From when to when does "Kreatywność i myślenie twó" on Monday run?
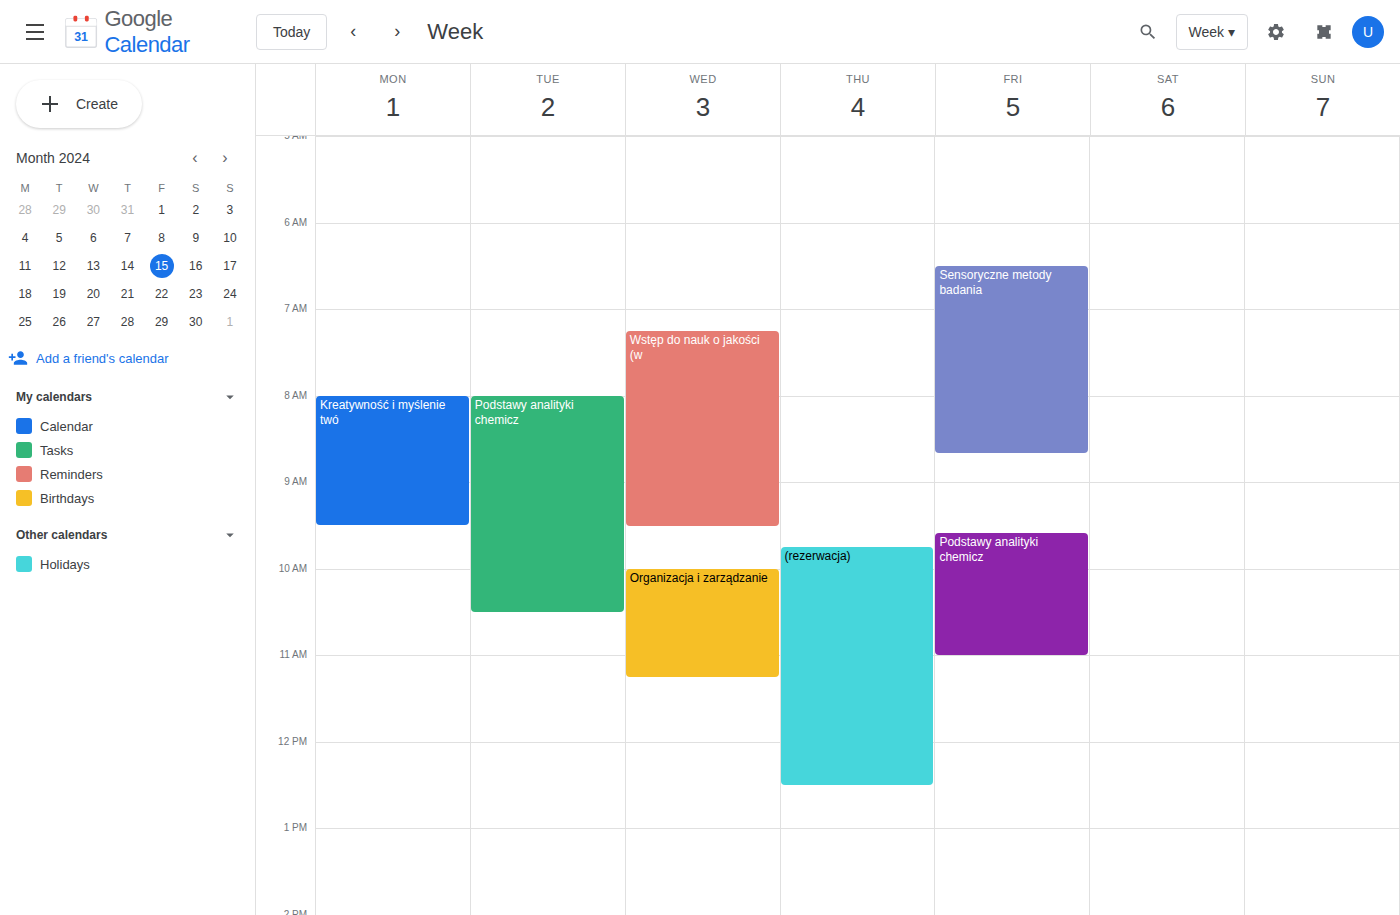
8:00 AM to 9:30 AM